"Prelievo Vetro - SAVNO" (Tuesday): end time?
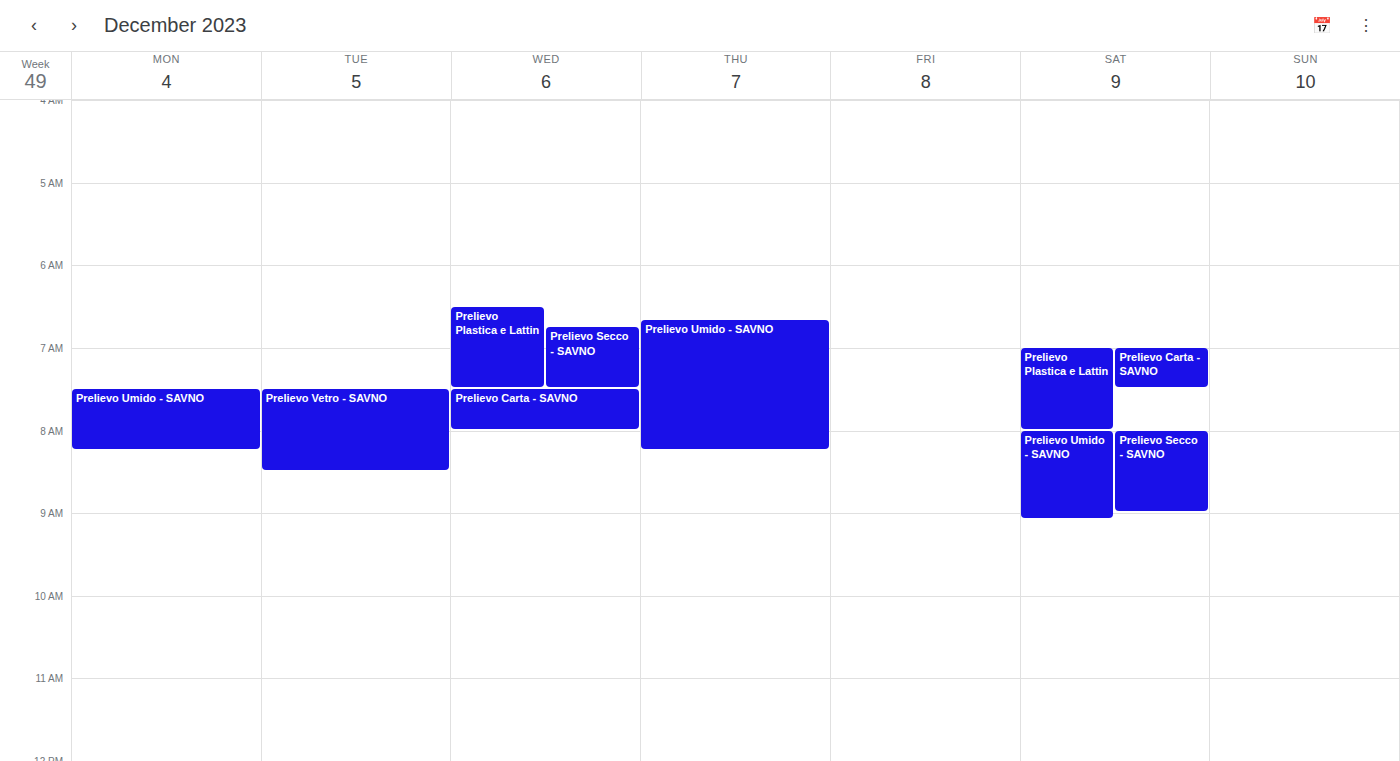
8:30 AM